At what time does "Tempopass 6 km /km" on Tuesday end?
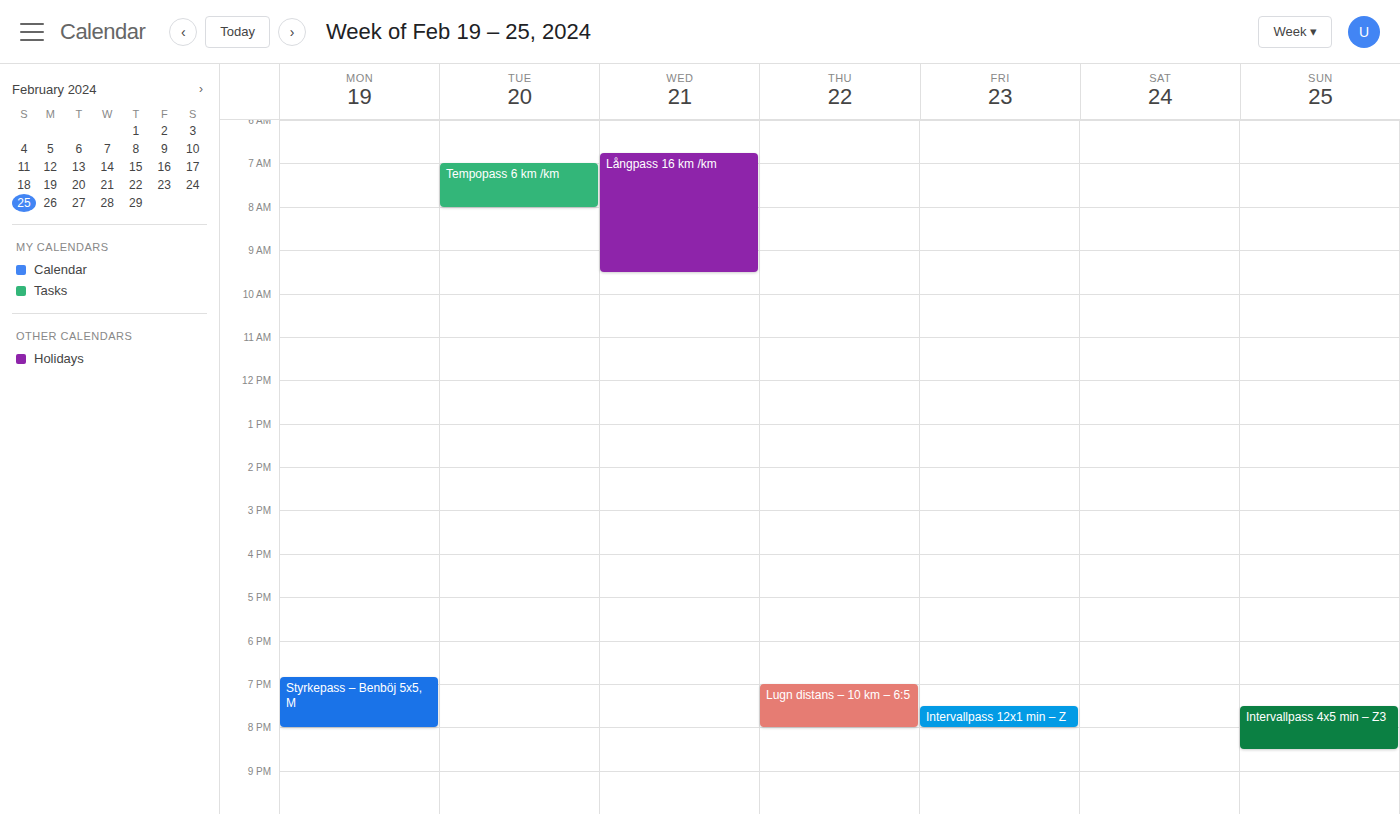
8:00 AM